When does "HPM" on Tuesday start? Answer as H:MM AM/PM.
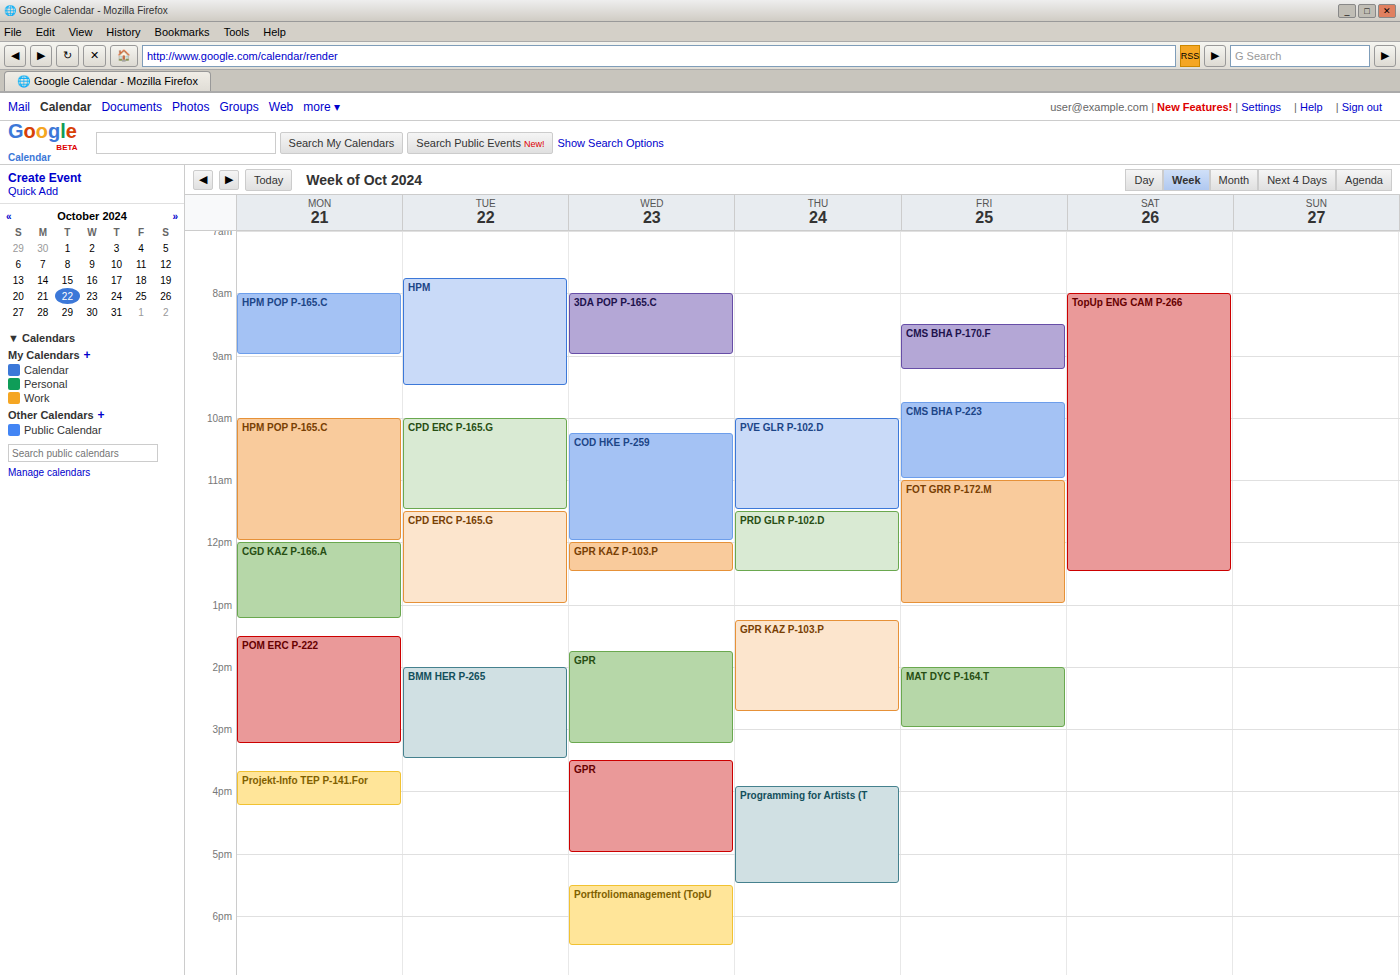
7:45 AM